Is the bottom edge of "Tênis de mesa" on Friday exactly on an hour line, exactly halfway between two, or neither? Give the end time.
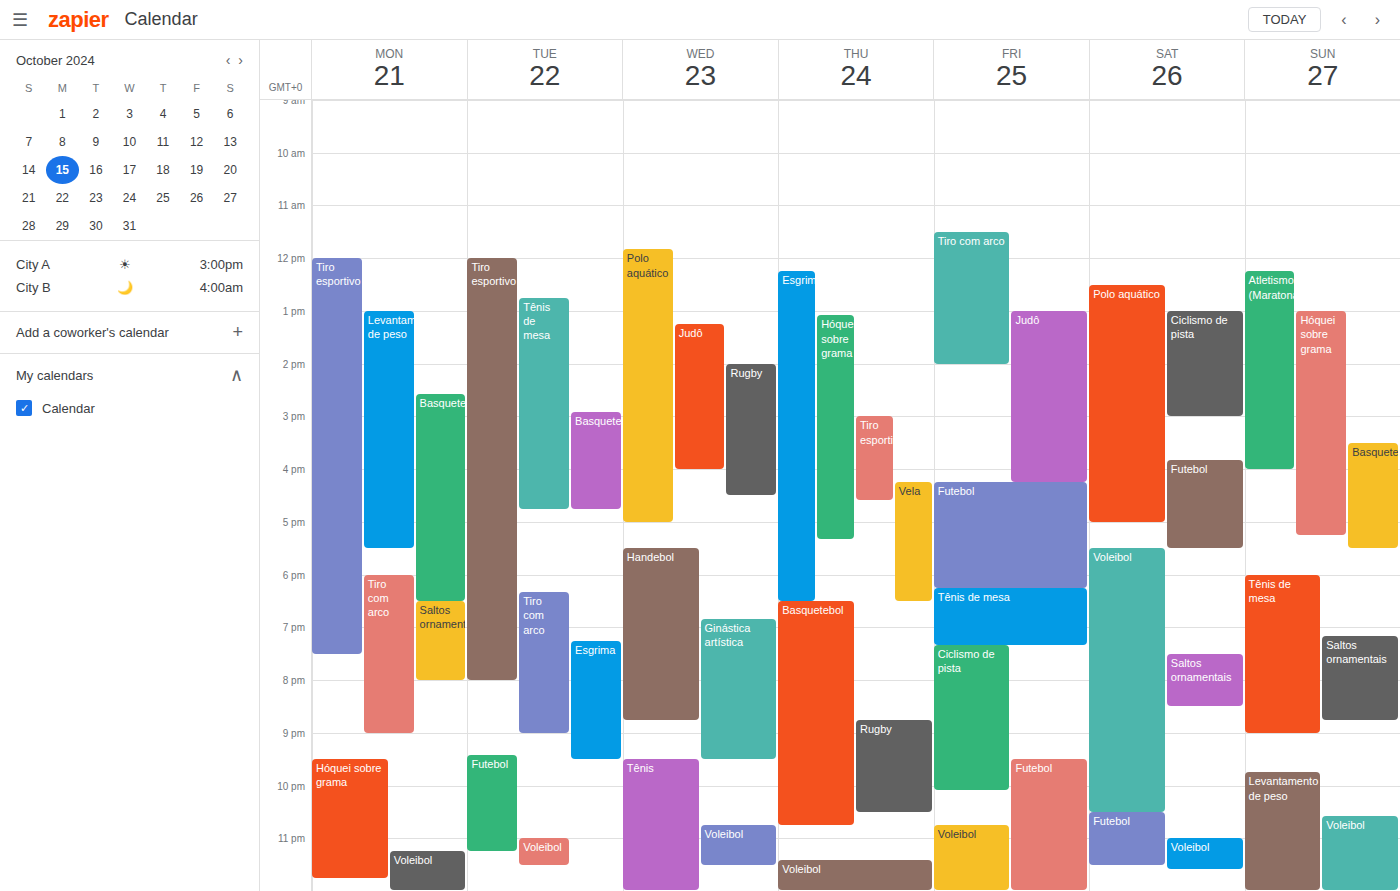
7:20 PM -- neither: 20 minutes below the 7 PM line and 40 minutes above the 8 PM line.